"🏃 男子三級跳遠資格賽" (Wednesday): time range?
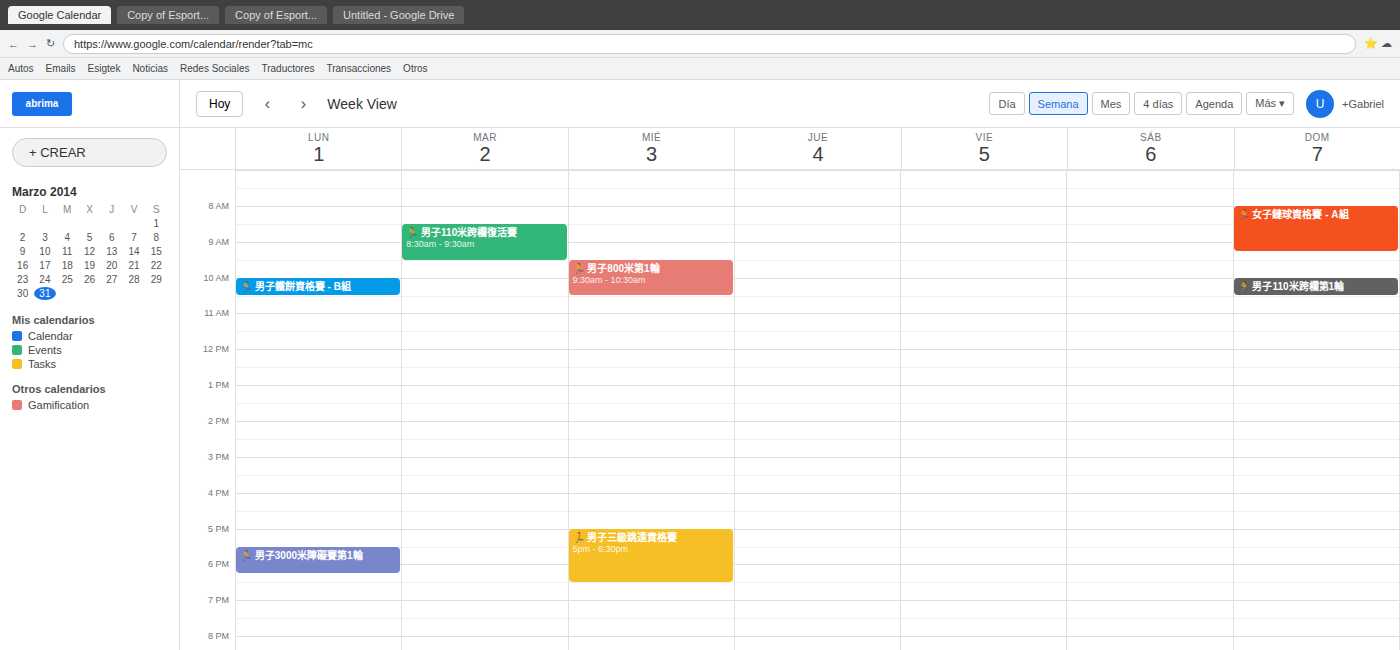
17:00 to 18:30